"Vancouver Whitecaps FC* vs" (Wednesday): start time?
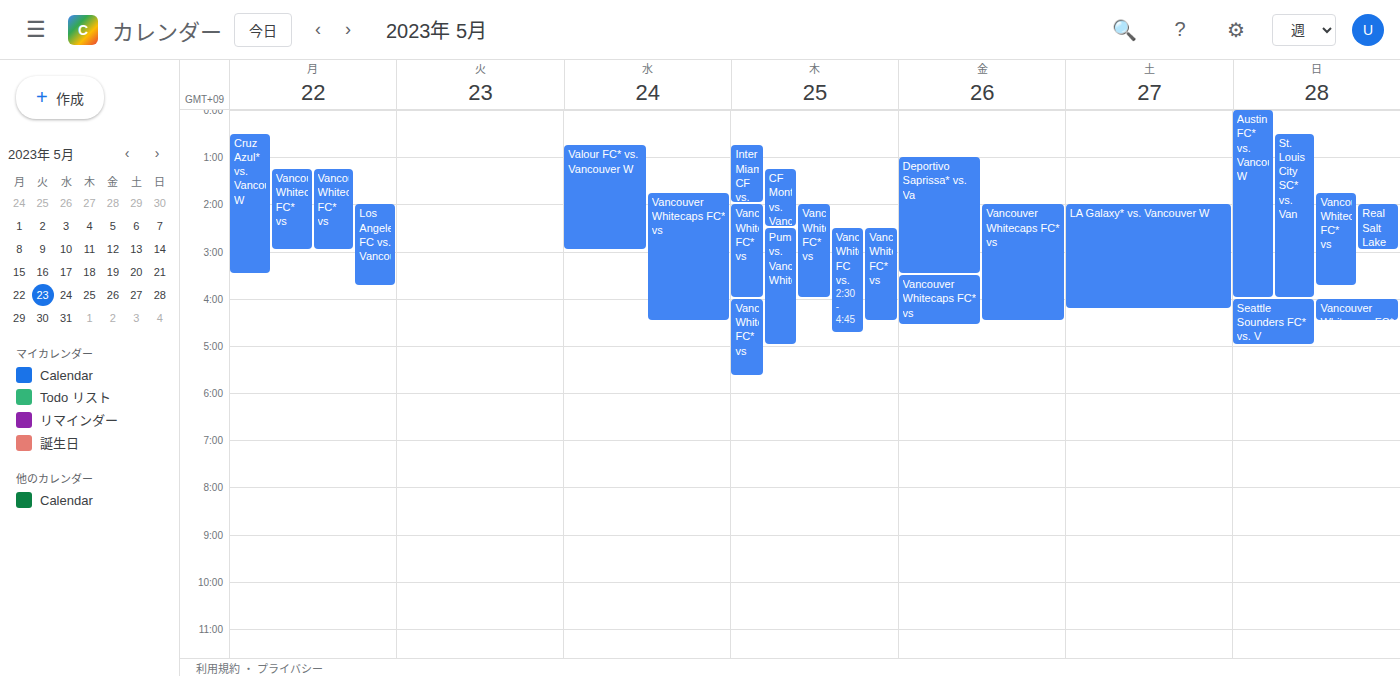
1:45 AM